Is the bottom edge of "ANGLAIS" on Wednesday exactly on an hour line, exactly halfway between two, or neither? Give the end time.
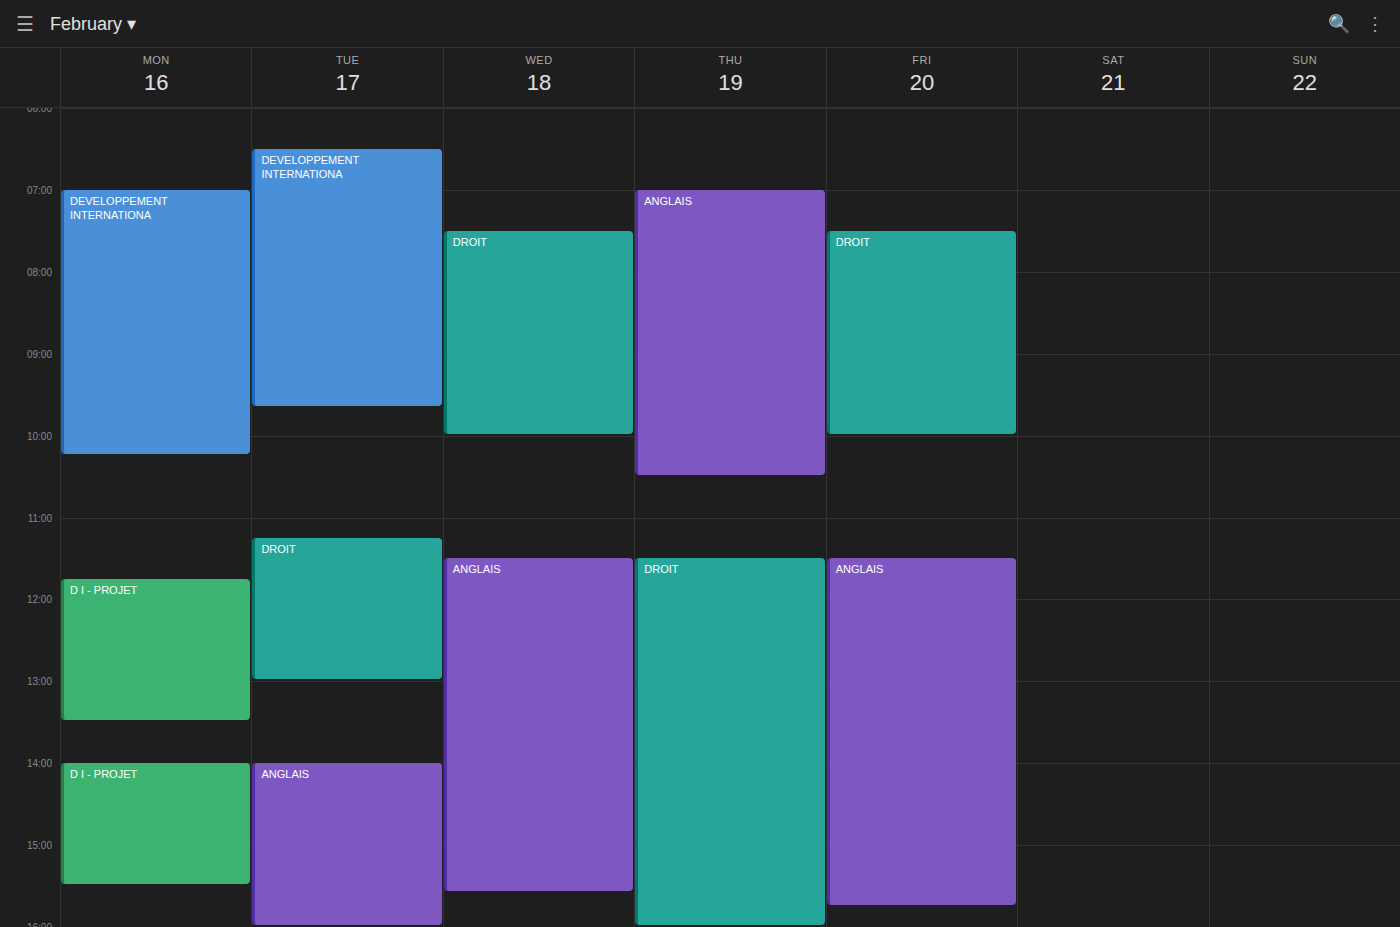
3:35 PM -- neither: 35 minutes below the 3 PM line and 25 minutes above the 4 PM line.